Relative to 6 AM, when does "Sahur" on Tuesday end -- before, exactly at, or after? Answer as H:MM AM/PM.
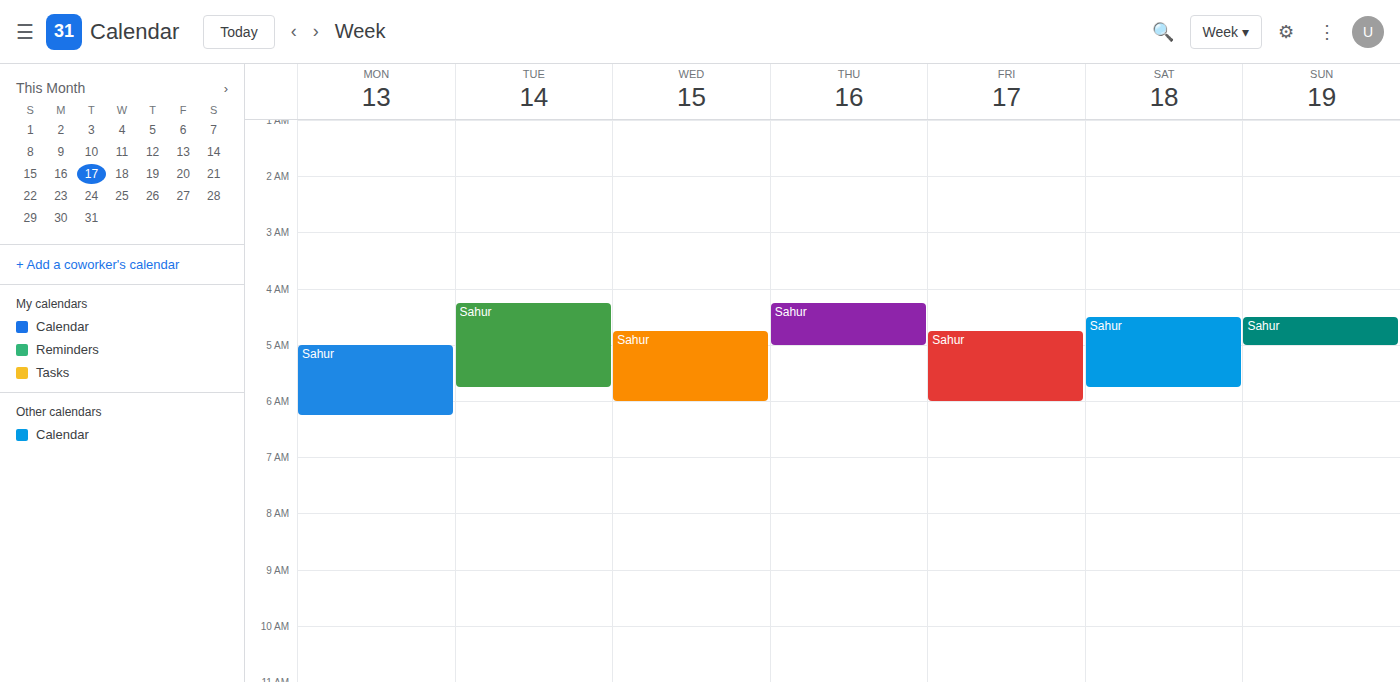
5:45 AM -- before 6 AM, 15 minutes above the 6 AM line.